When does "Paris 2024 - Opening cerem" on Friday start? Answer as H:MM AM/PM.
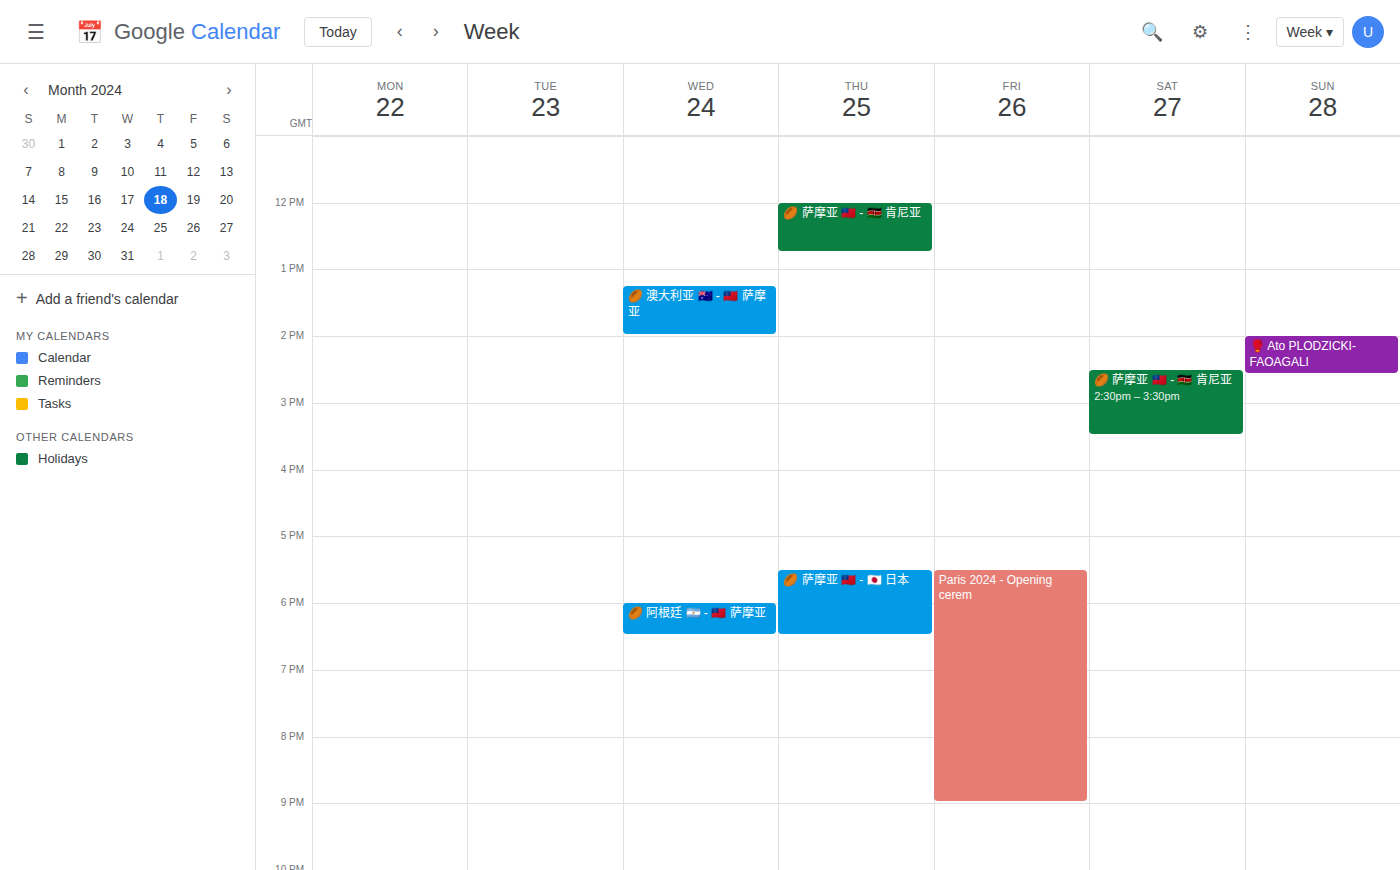
5:30 PM